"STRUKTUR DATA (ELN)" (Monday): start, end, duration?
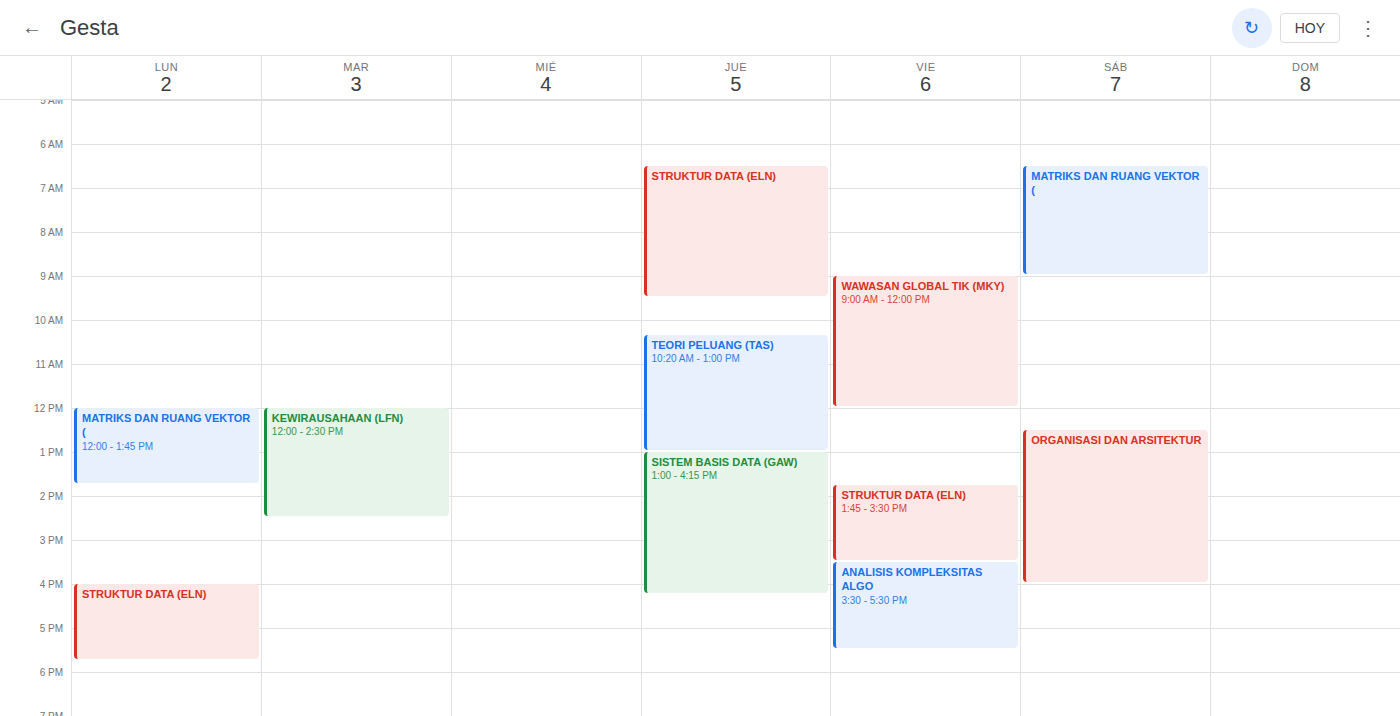
4:00 PM to 5:45 PM, 1 hour 45 minutes